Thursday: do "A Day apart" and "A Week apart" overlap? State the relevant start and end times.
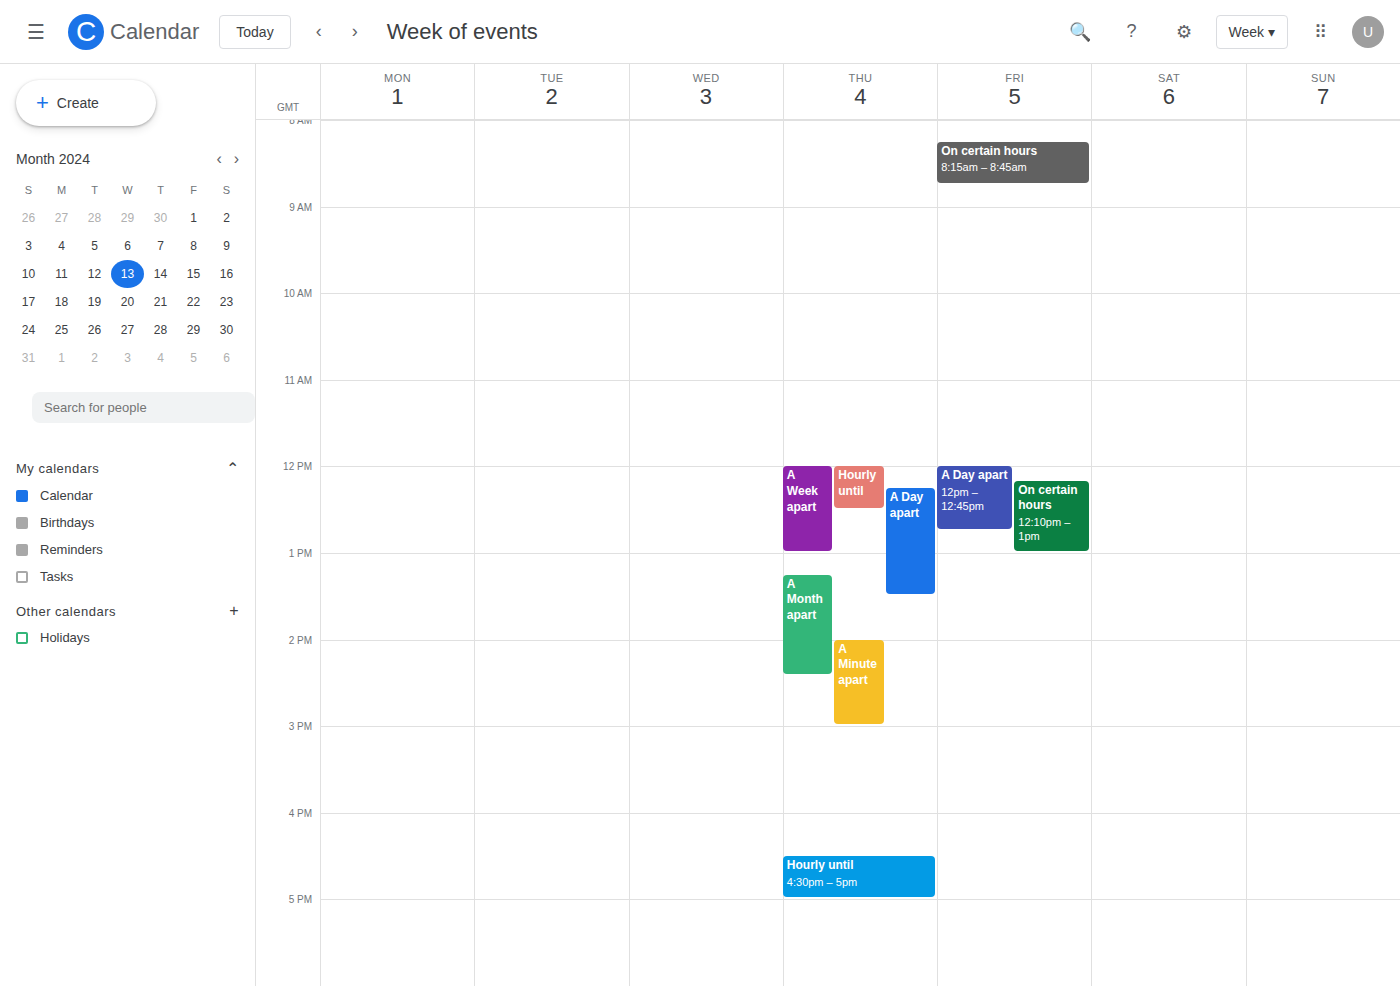
"A Day apart" starts at 12:15 PM, before "A Week apart" ends at 1:00 PM -- they overlap.